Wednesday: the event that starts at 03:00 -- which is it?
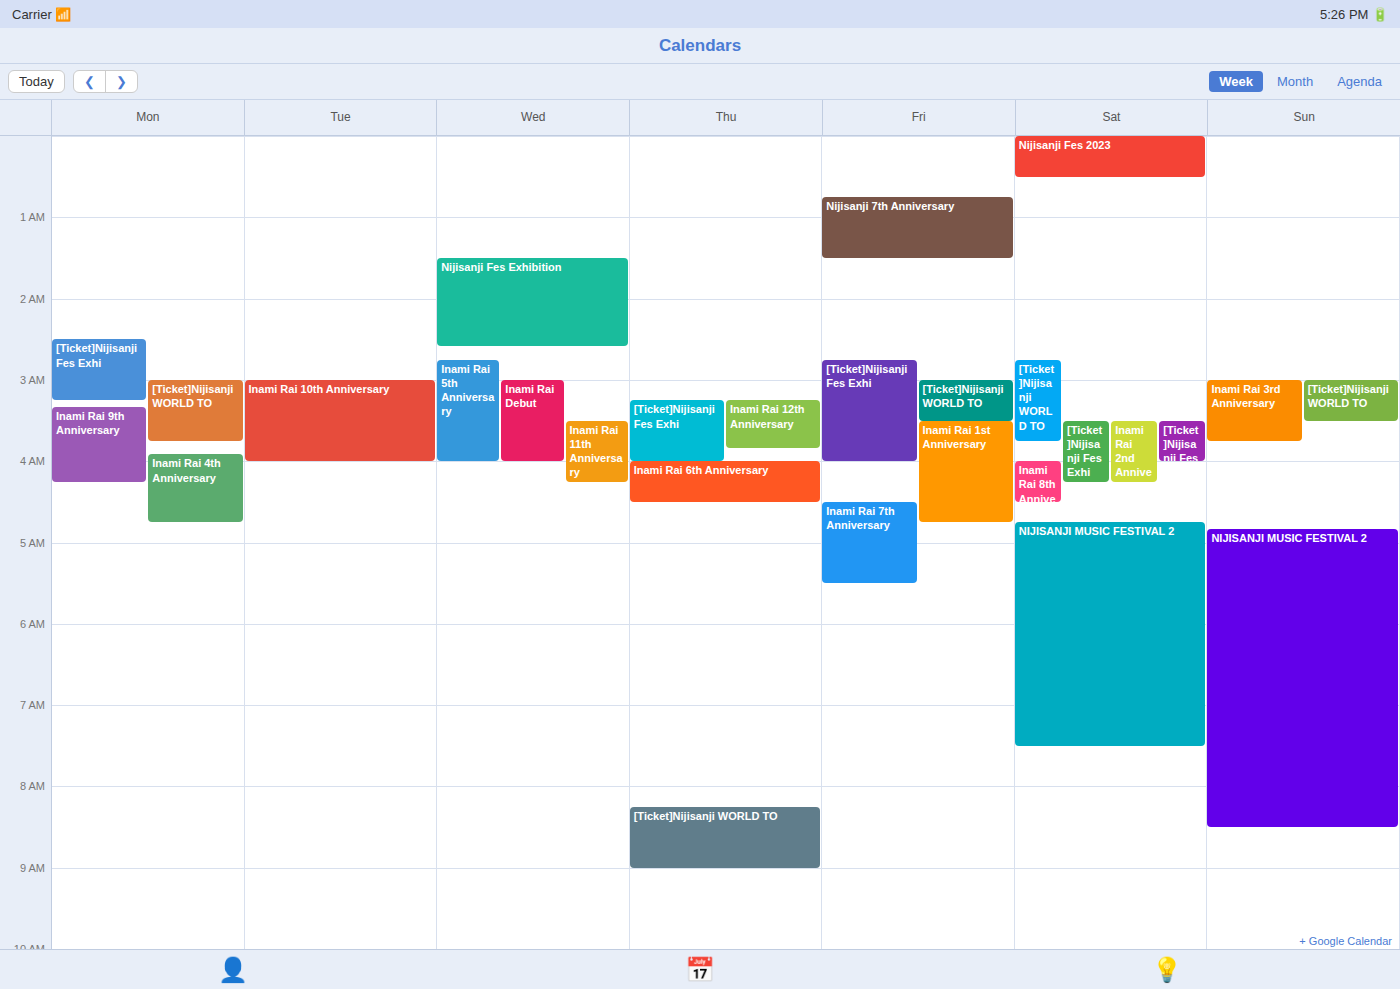
"Inami Rai Debut"